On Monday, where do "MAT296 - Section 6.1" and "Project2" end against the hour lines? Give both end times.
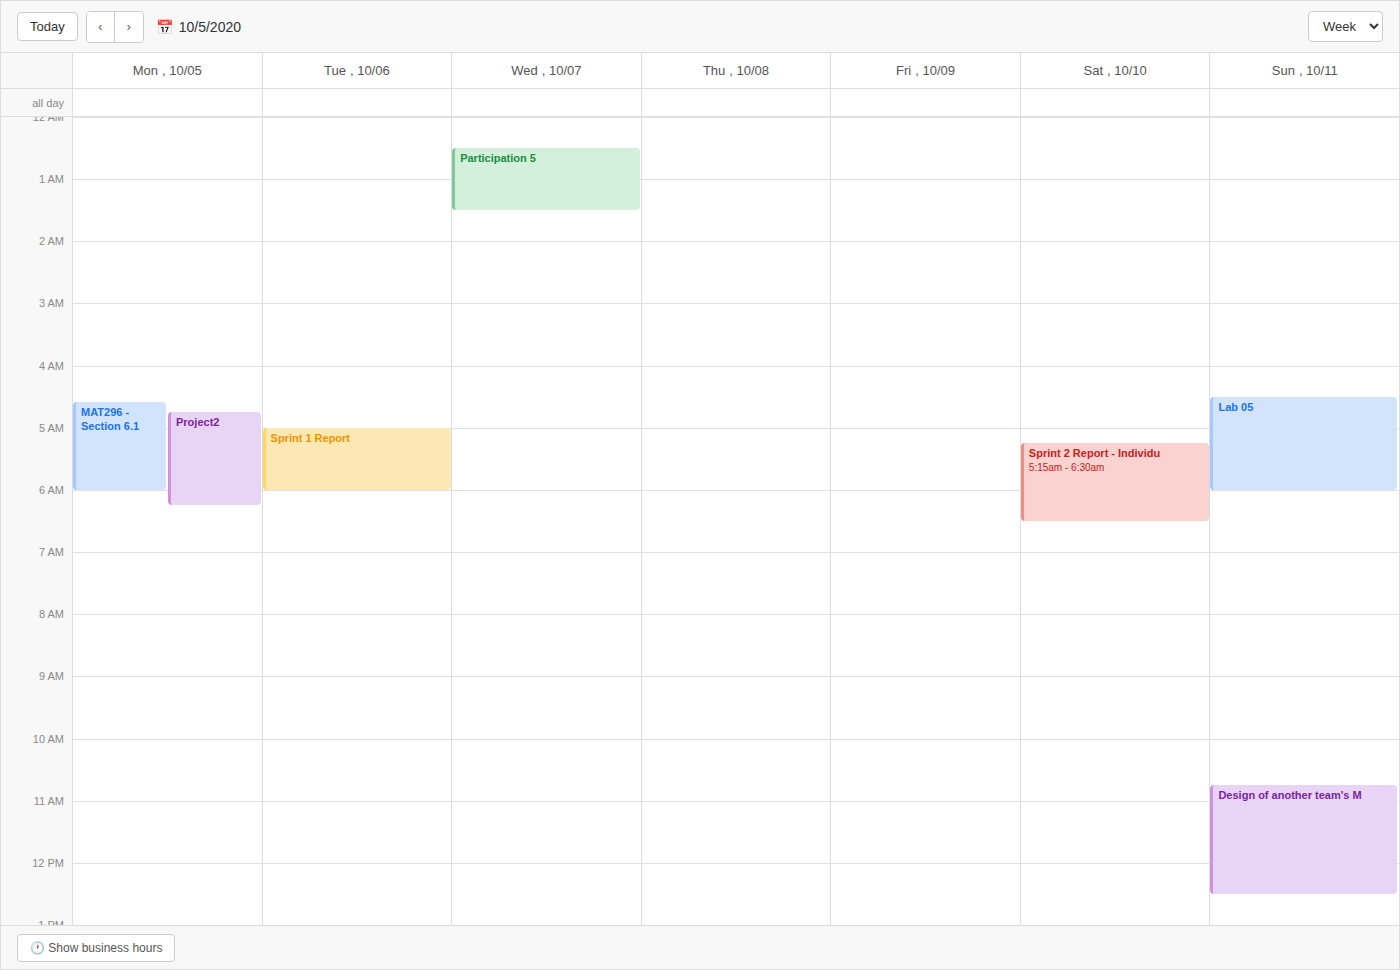
"MAT296 - Section 6.1": 6:00 AM, exactly on the 6 AM line. "Project2": 6:15 AM, neither: a quarter of the way from the 6 AM line to the 7 AM line.